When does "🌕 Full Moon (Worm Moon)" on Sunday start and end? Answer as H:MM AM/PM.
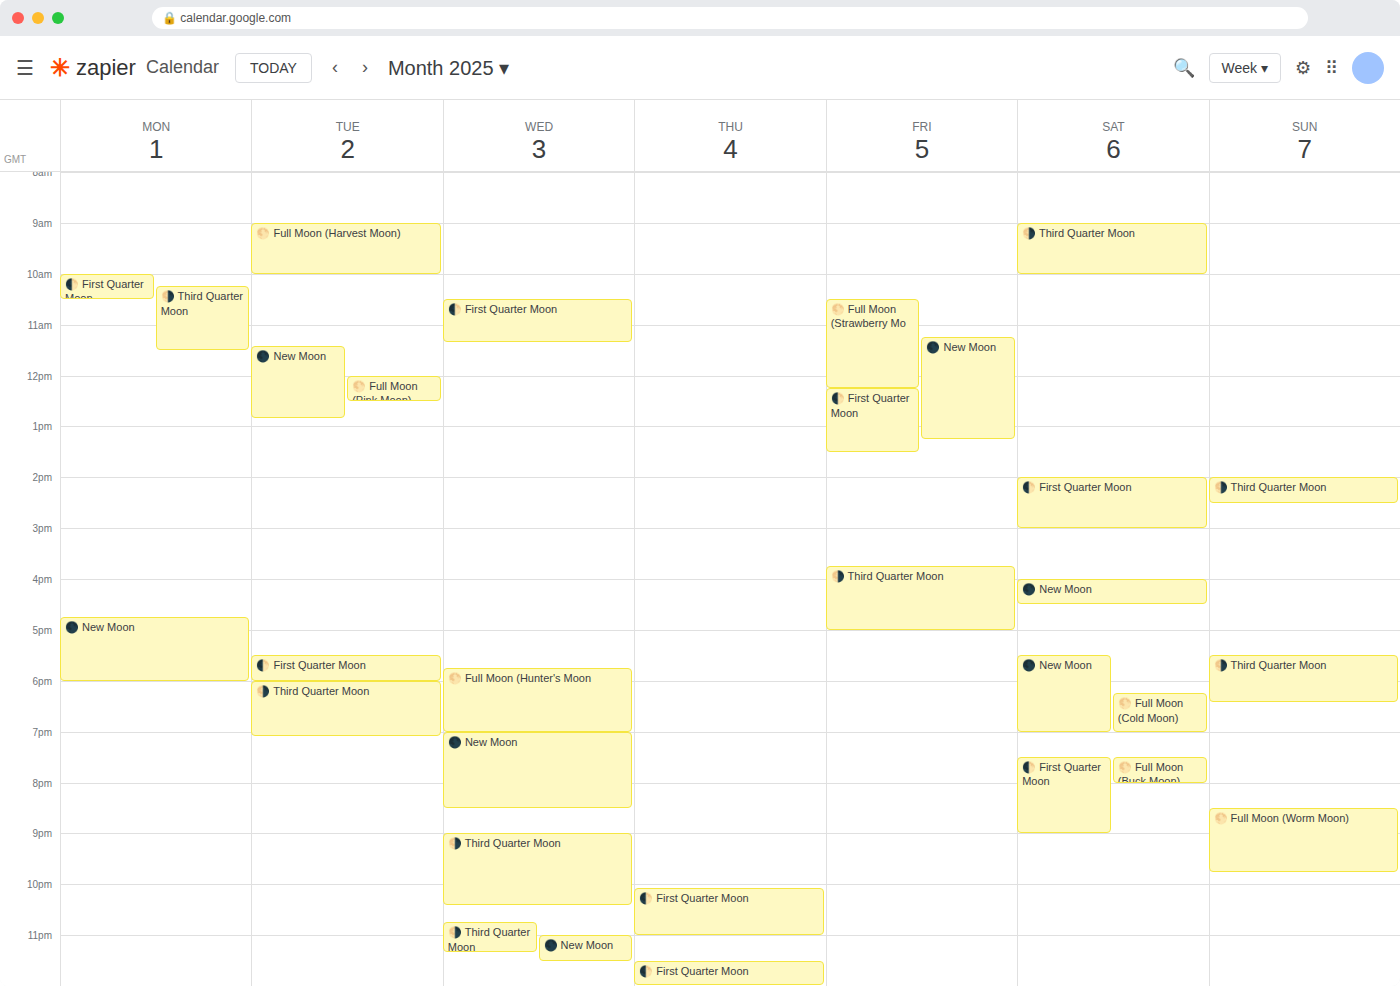
8:30 PM to 9:45 PM